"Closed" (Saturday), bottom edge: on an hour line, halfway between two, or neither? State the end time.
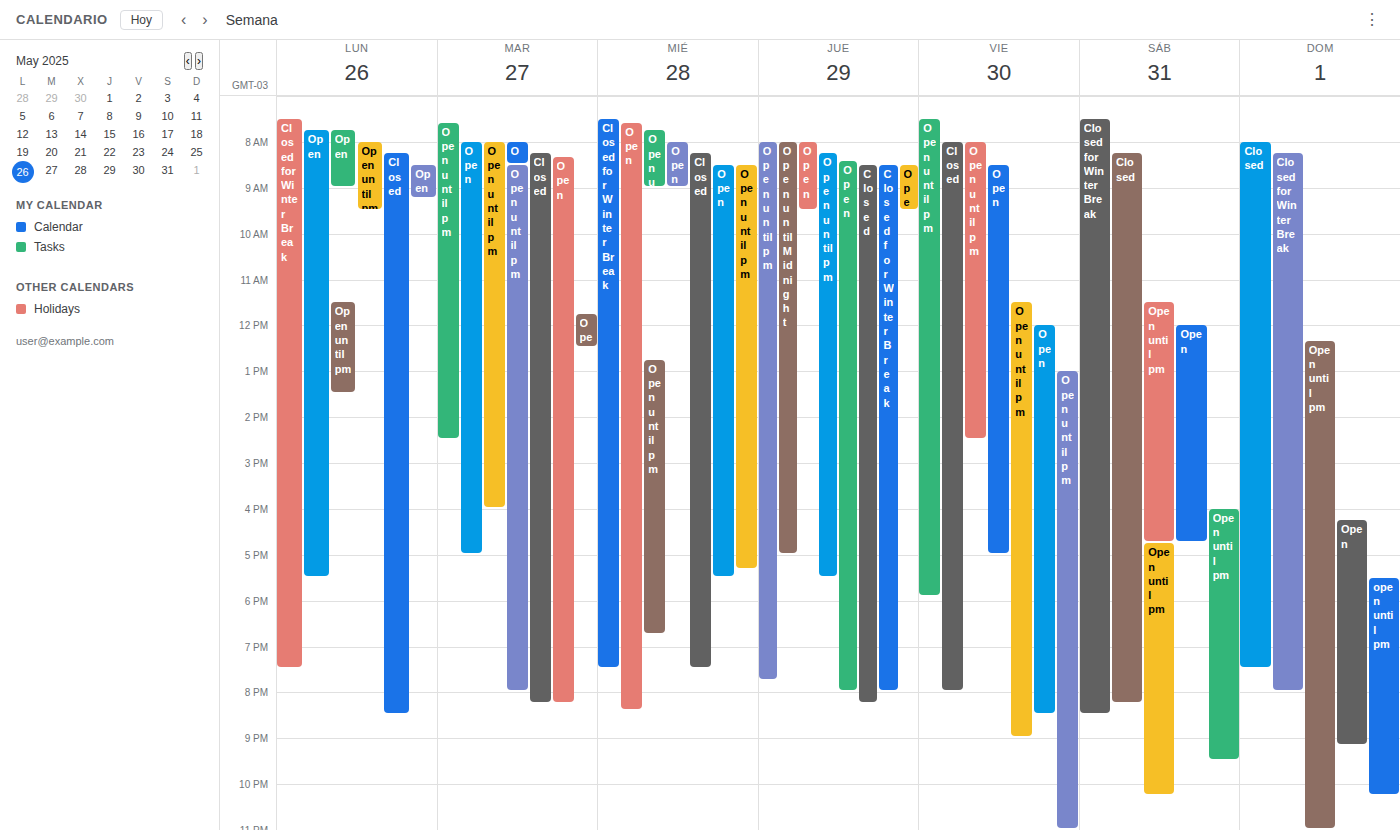
20:15 -- neither: a quarter of the way from the 20:00 line to the 21:00 line.